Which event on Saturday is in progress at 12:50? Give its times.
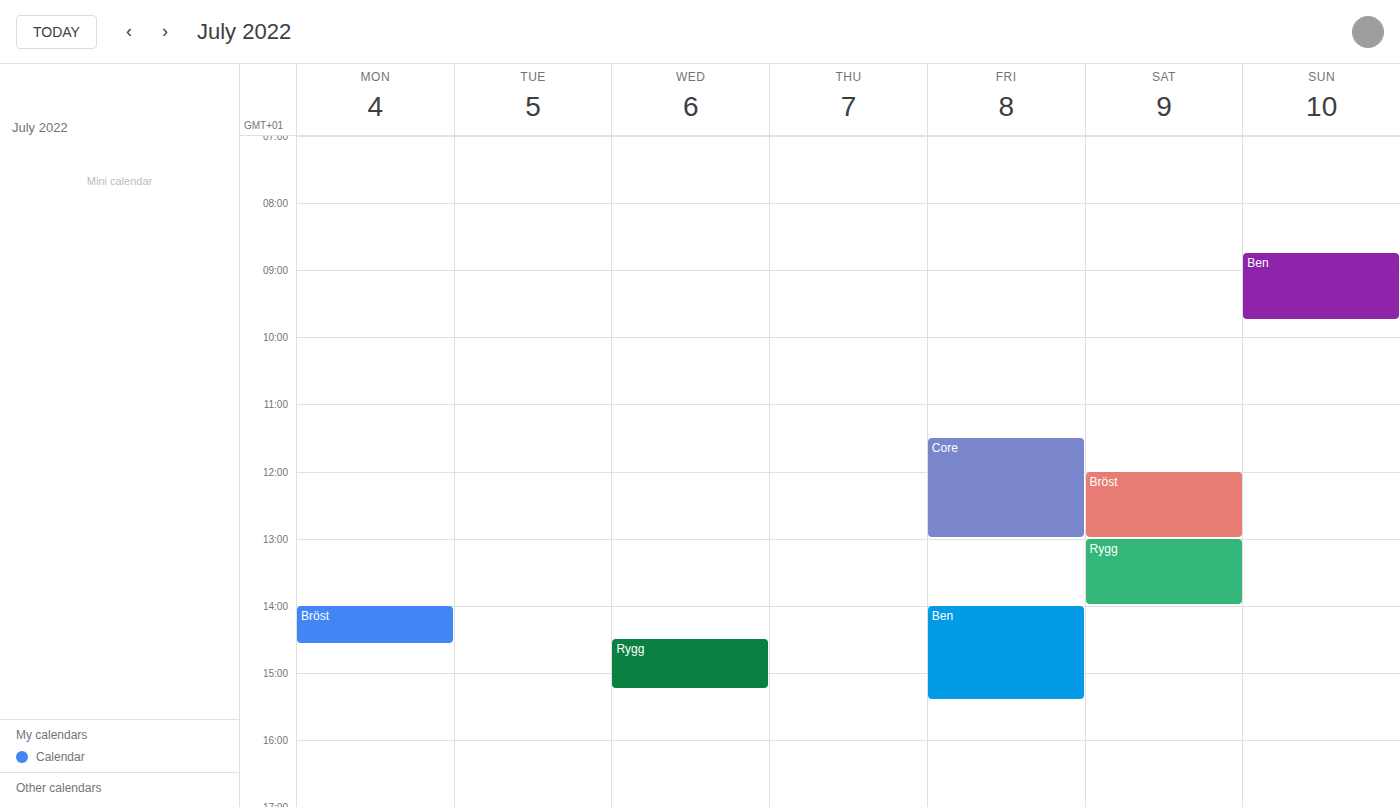
"Bröst", 12:00 to 13:00